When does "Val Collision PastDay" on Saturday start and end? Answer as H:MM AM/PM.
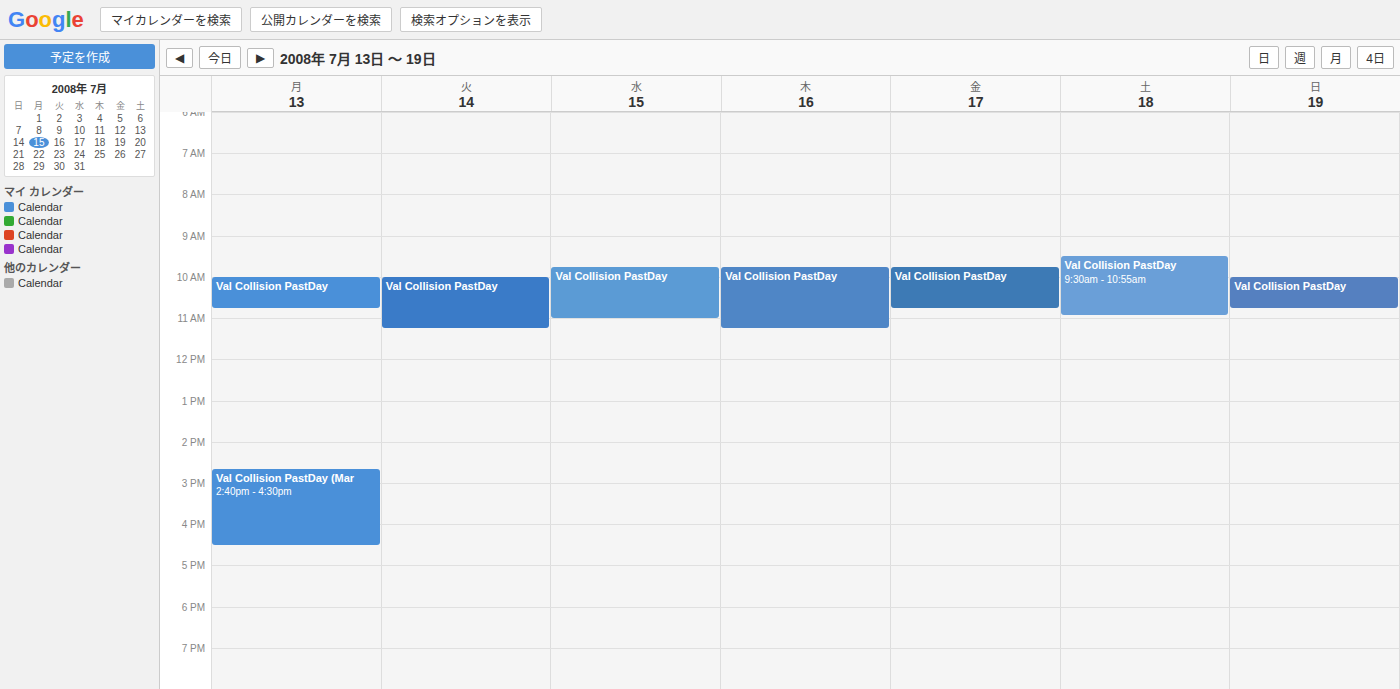
9:30 AM to 10:55 AM